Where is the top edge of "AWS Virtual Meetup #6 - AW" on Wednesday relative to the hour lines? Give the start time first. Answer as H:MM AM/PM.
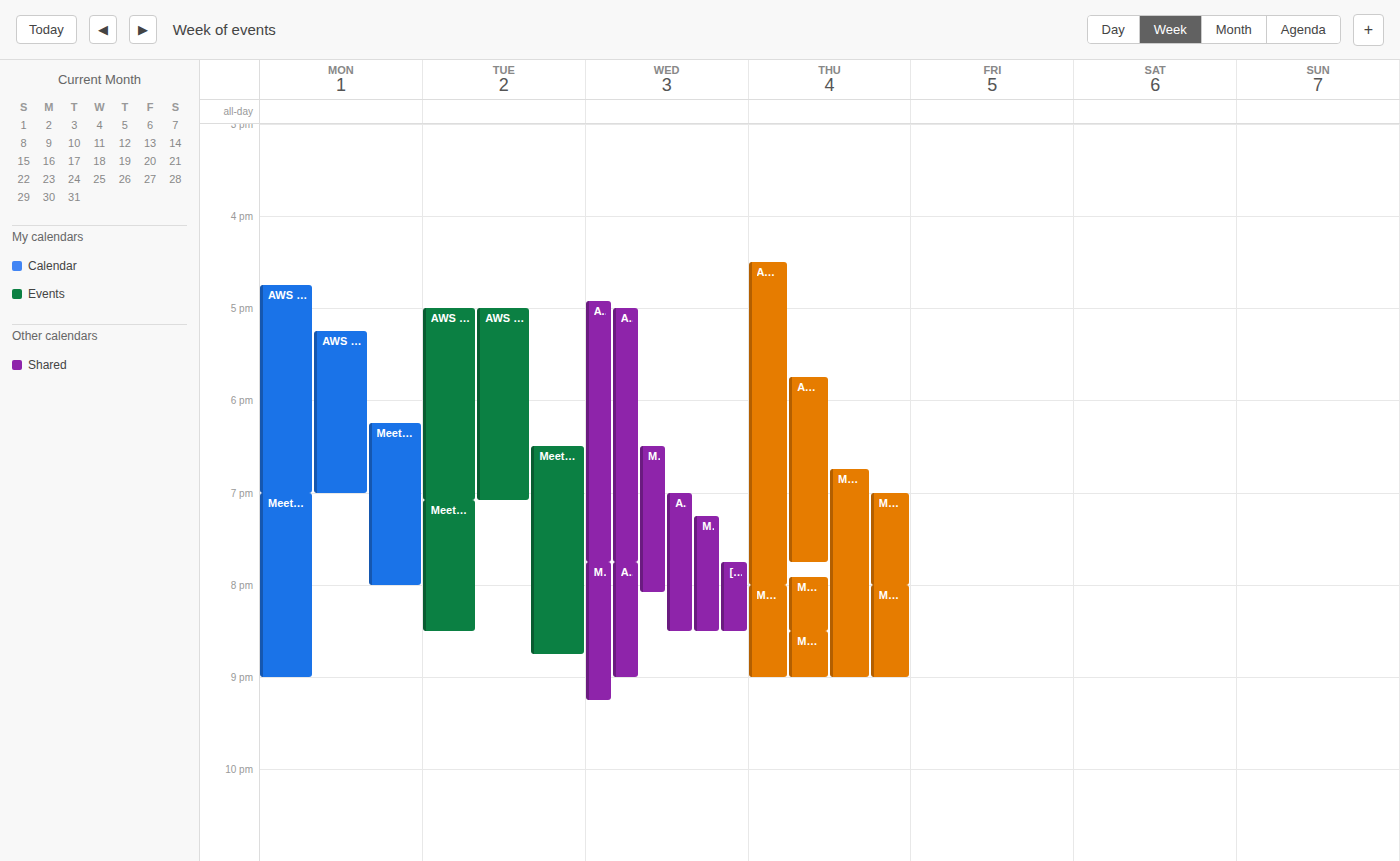
7:00 PM -- exactly on the 7 PM line.